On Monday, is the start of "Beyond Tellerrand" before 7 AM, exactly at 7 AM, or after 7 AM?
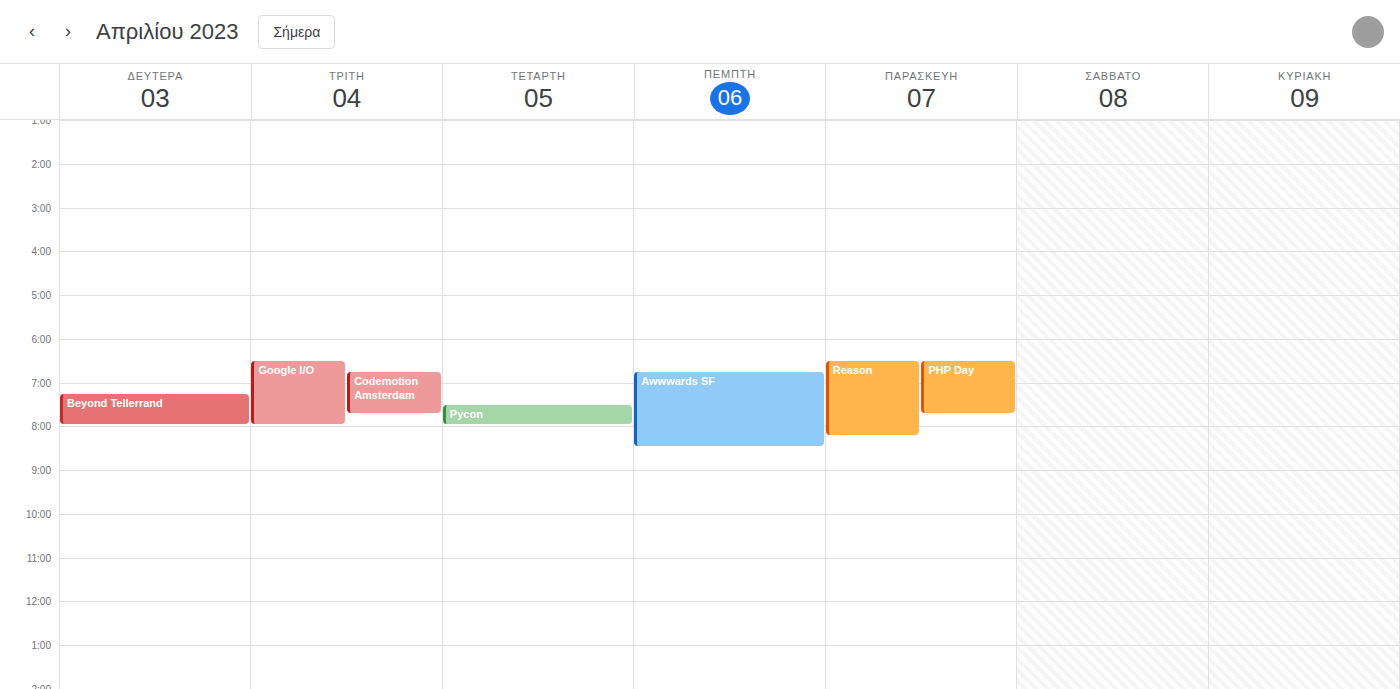
7:15 AM -- after 7 AM, 15 minutes below the 7 AM line.